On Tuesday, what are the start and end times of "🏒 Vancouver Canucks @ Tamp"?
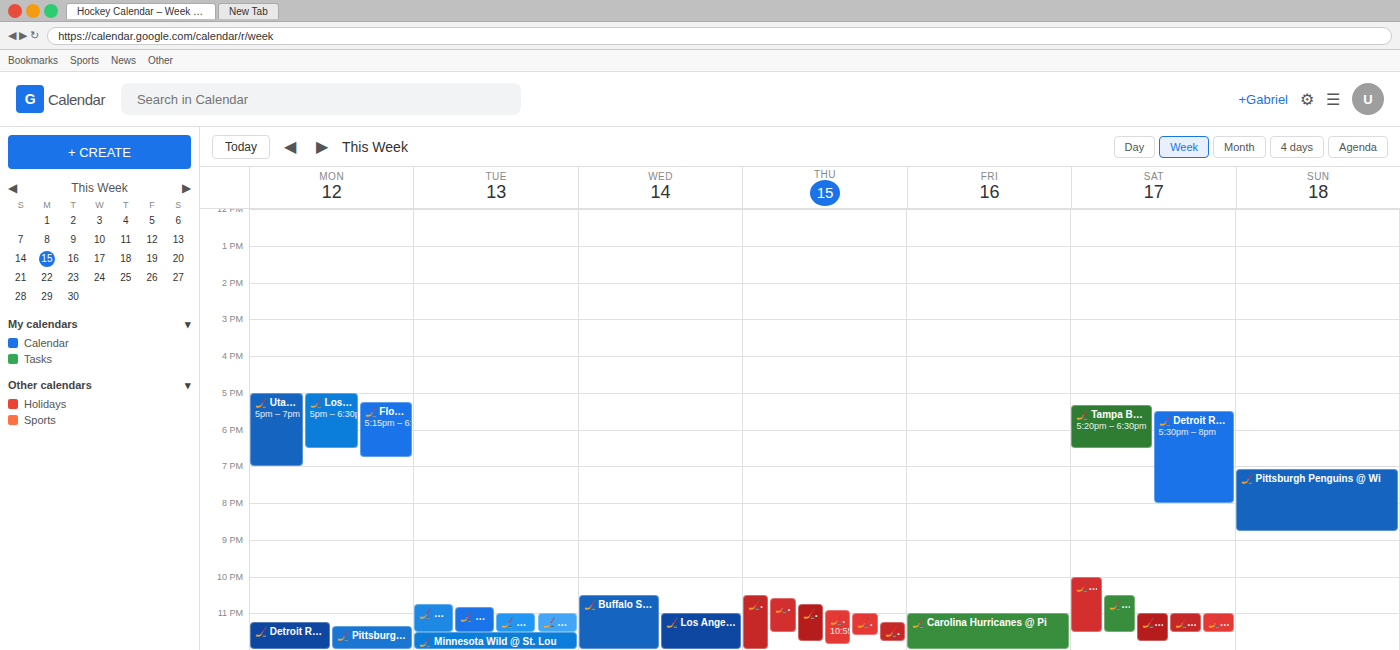
11:00 PM to 11:30 PM